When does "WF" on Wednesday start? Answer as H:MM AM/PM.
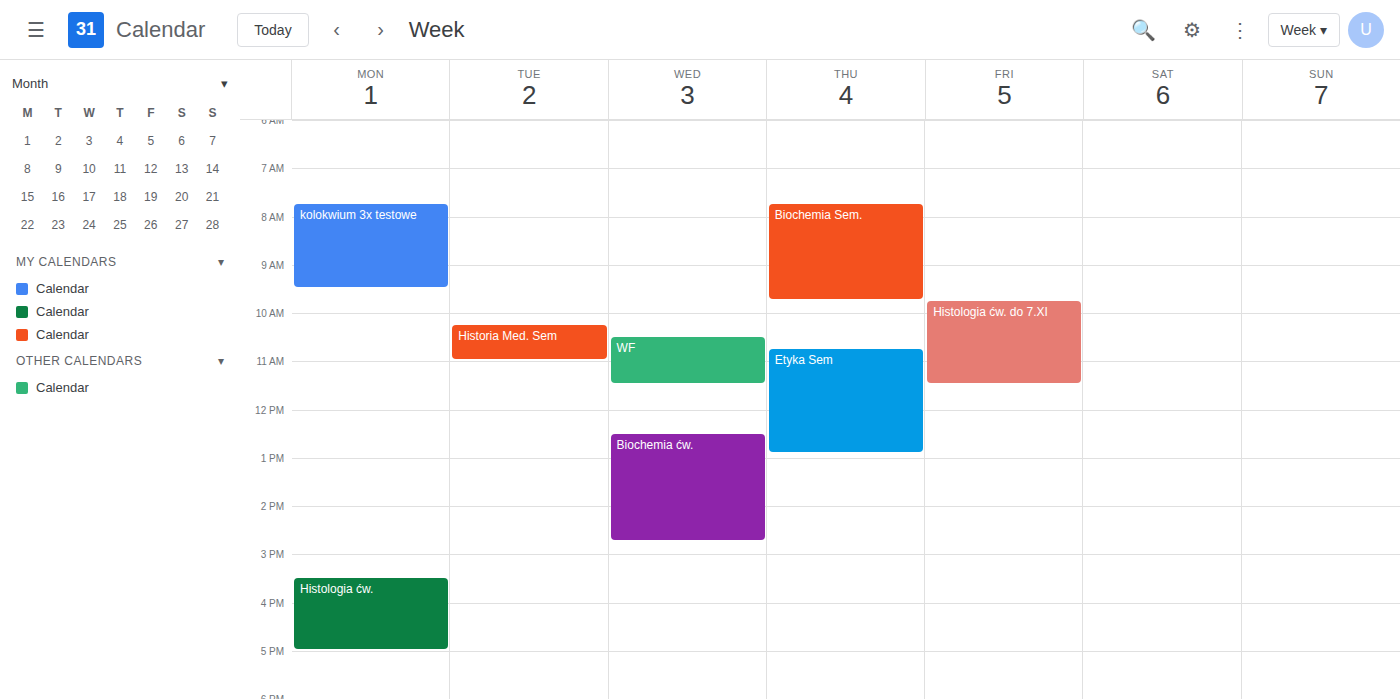
10:30 AM